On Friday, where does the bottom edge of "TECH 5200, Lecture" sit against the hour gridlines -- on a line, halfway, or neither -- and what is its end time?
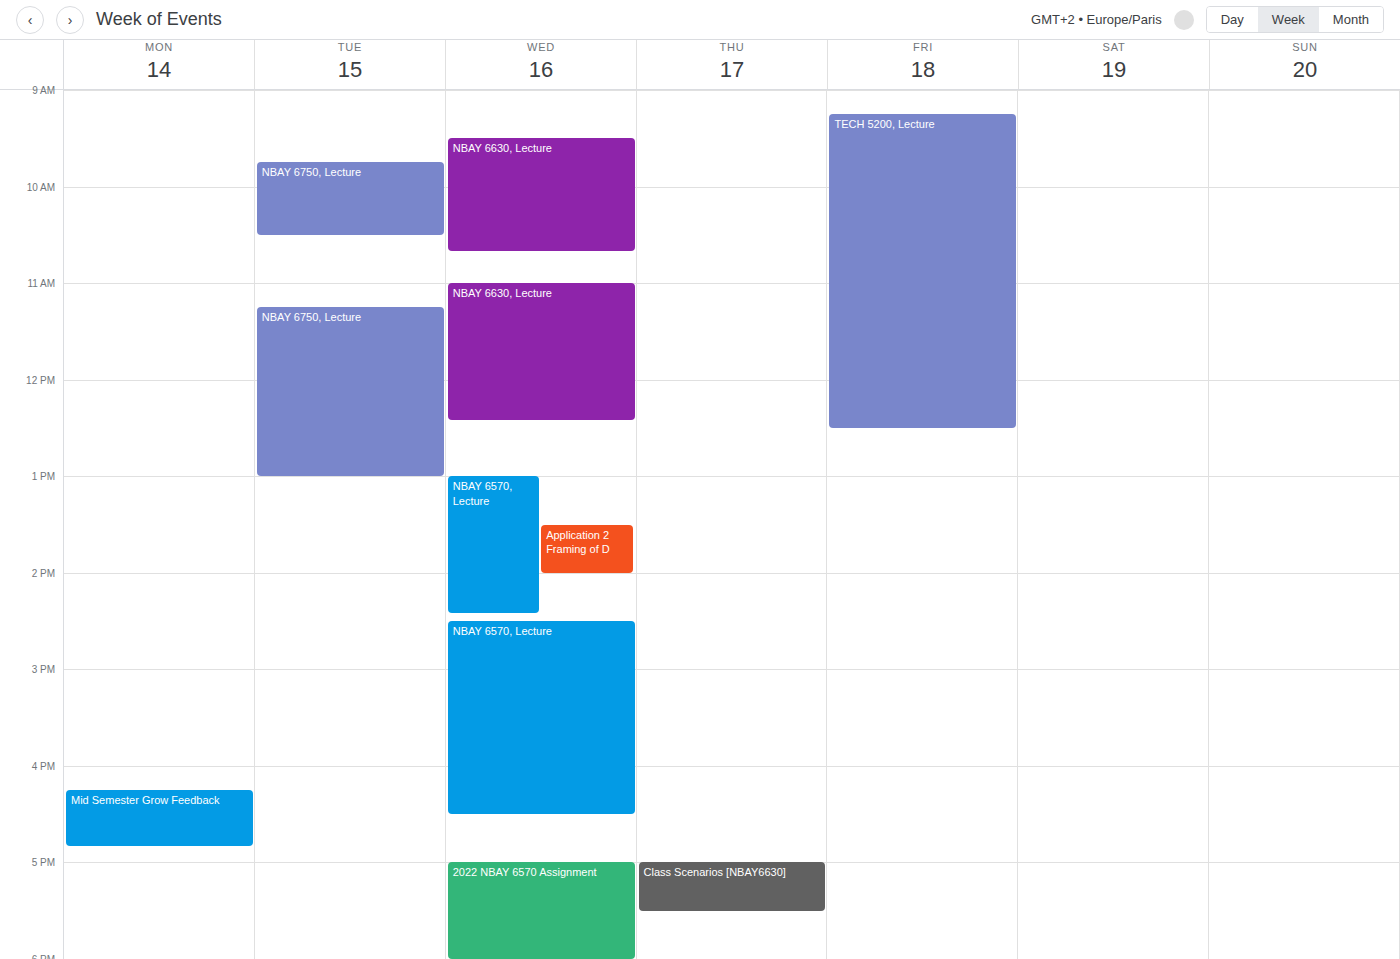
12:30 PM -- halfway between the 12 PM and 1 PM lines.